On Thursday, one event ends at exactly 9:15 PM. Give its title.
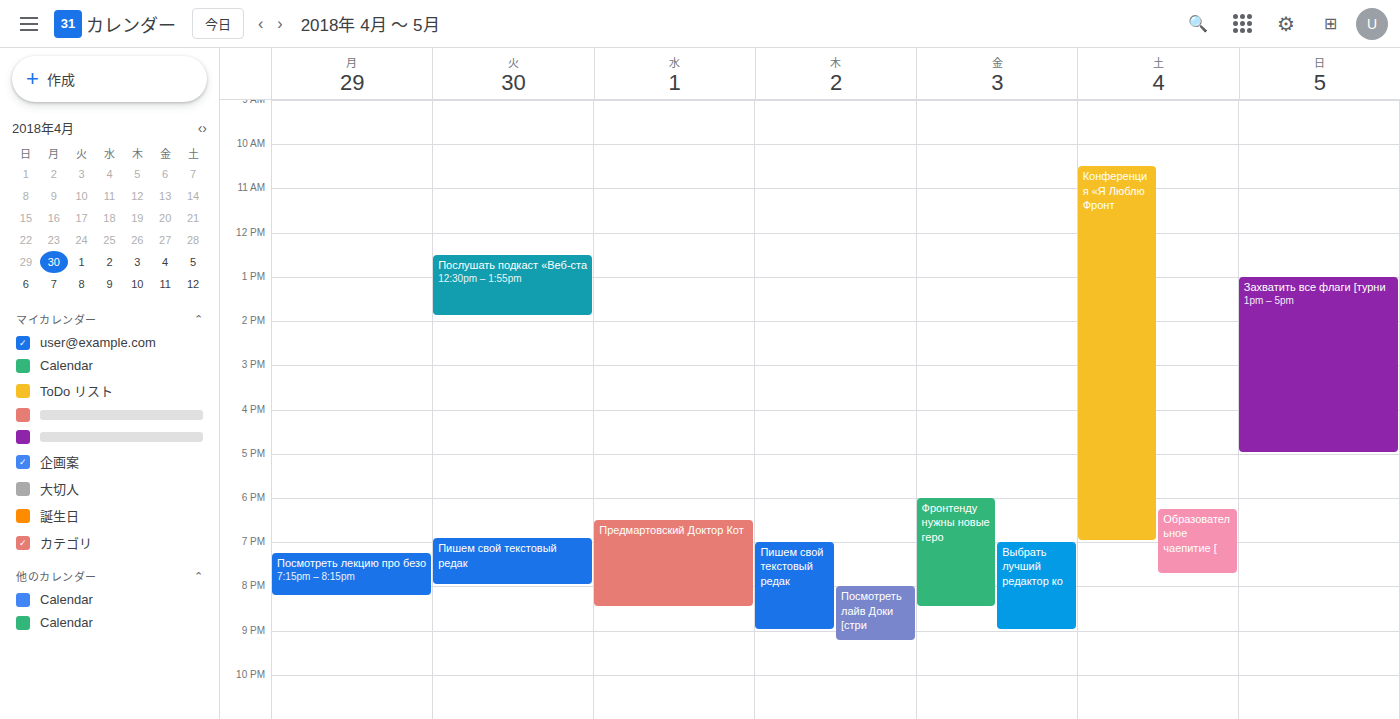
"Посмотреть лайв Доки [стри"